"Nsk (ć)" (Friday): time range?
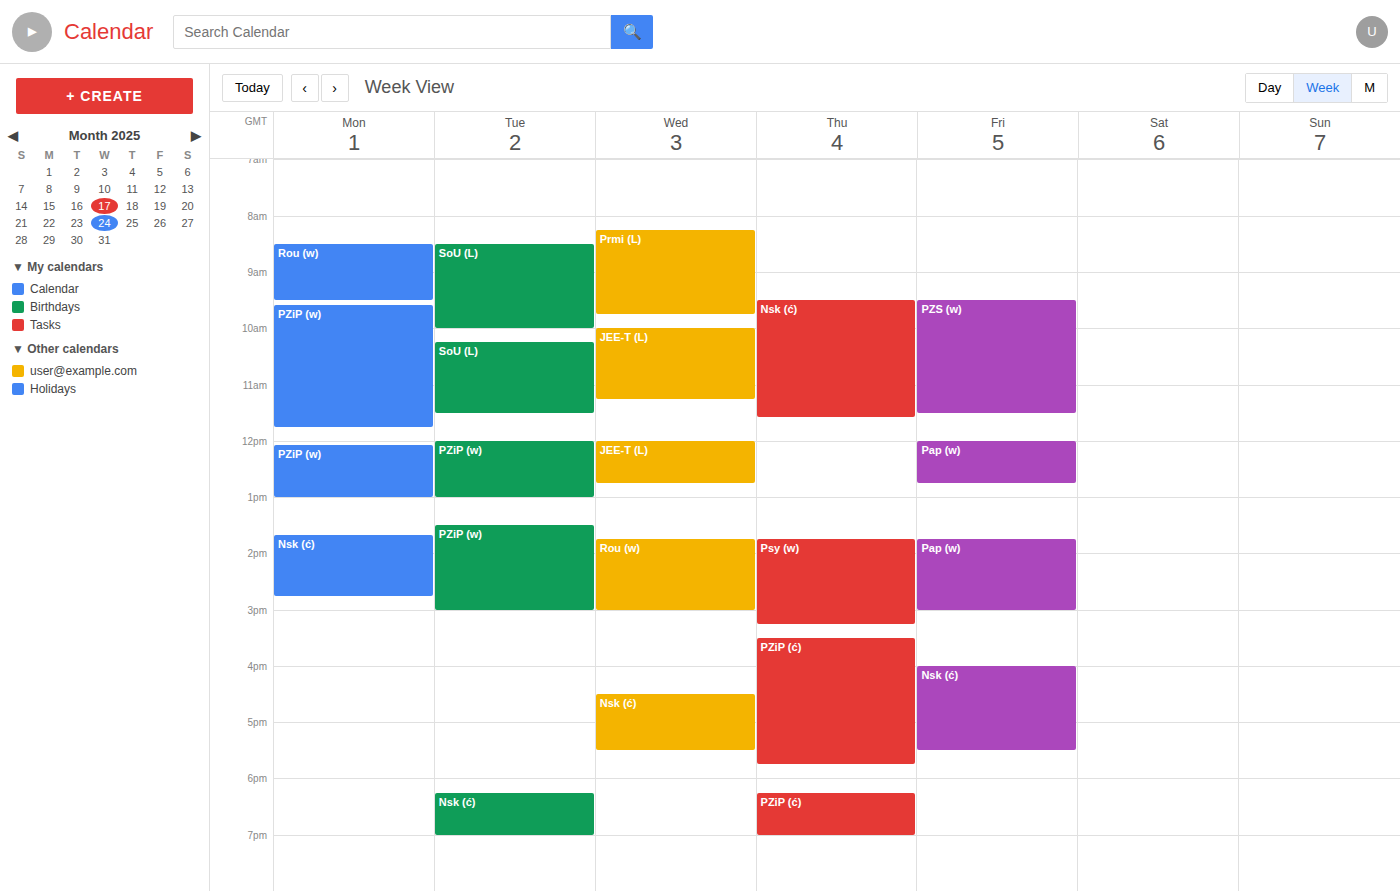
4:00 PM to 5:30 PM